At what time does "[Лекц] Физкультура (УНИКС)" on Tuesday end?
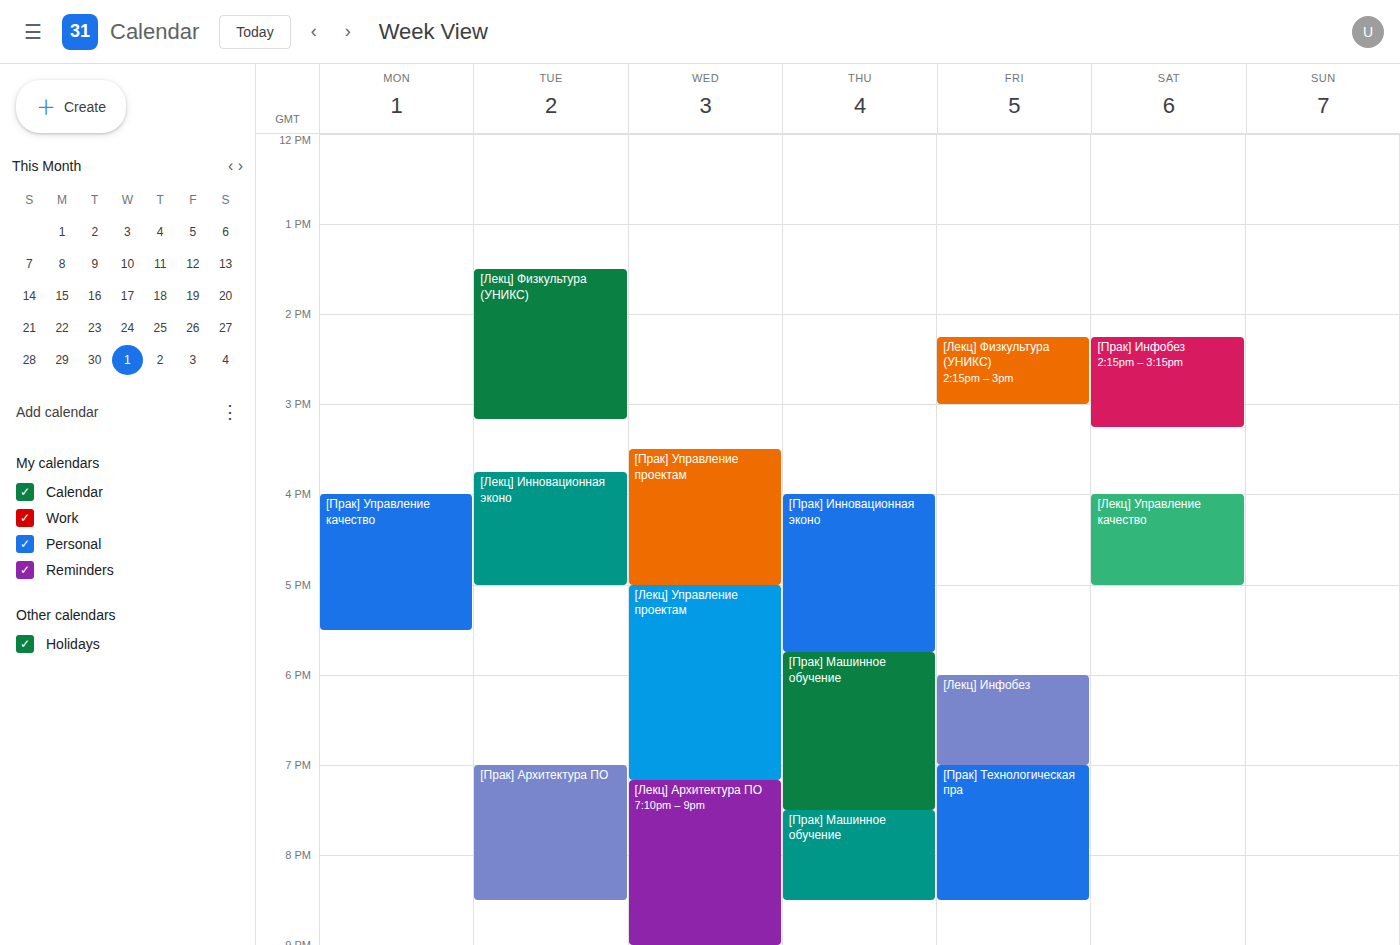
3:10 PM